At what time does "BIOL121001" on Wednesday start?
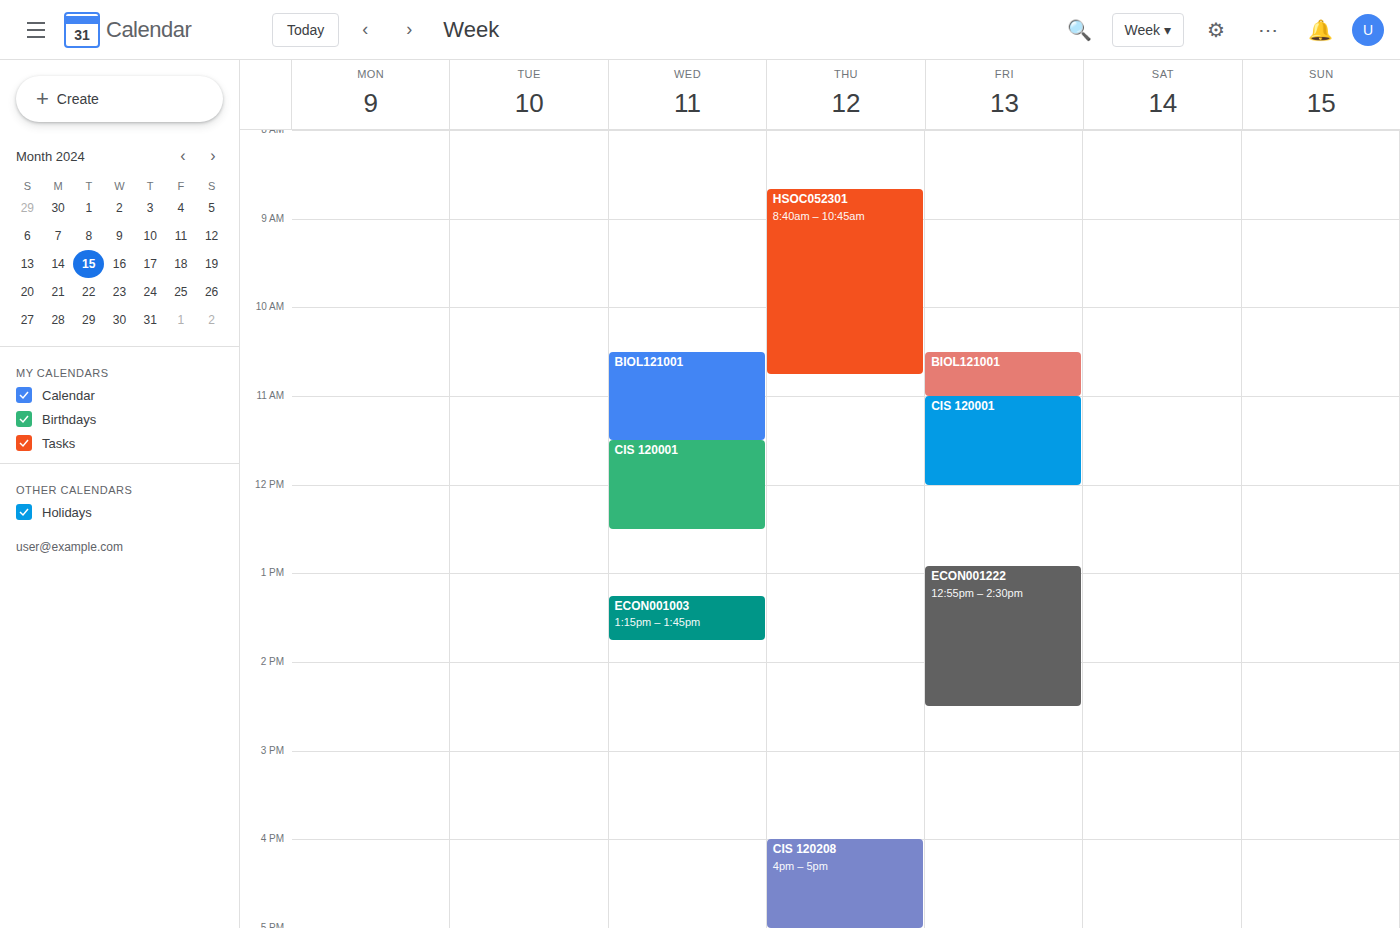
10:30